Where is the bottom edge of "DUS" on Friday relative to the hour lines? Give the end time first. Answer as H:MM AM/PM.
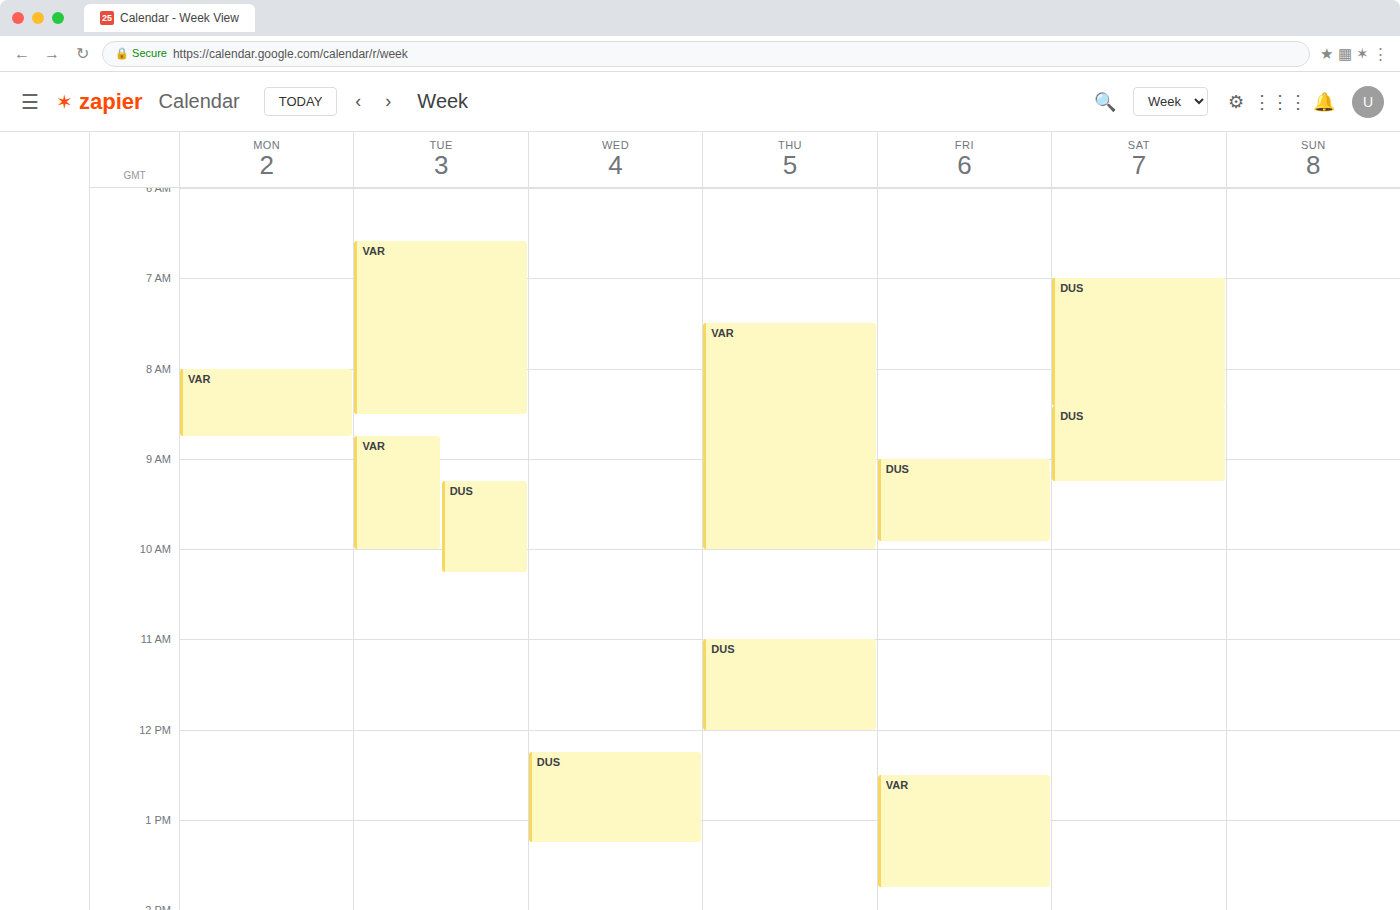
9:55 AM -- neither: 55 minutes below the 9 AM line and 5 minutes above the 10 AM line.